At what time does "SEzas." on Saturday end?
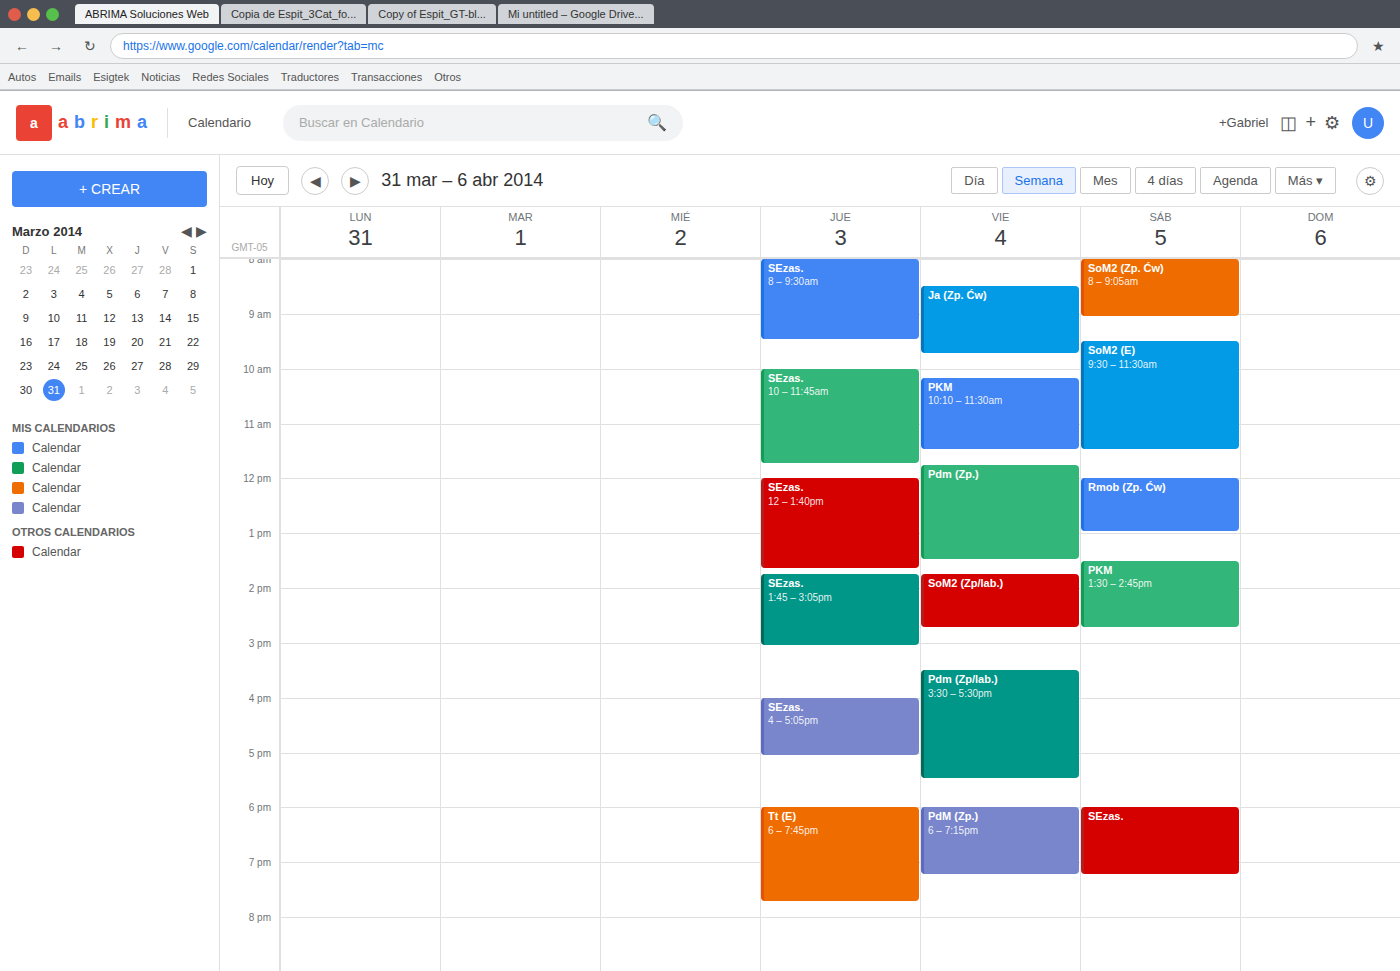
7:15 PM